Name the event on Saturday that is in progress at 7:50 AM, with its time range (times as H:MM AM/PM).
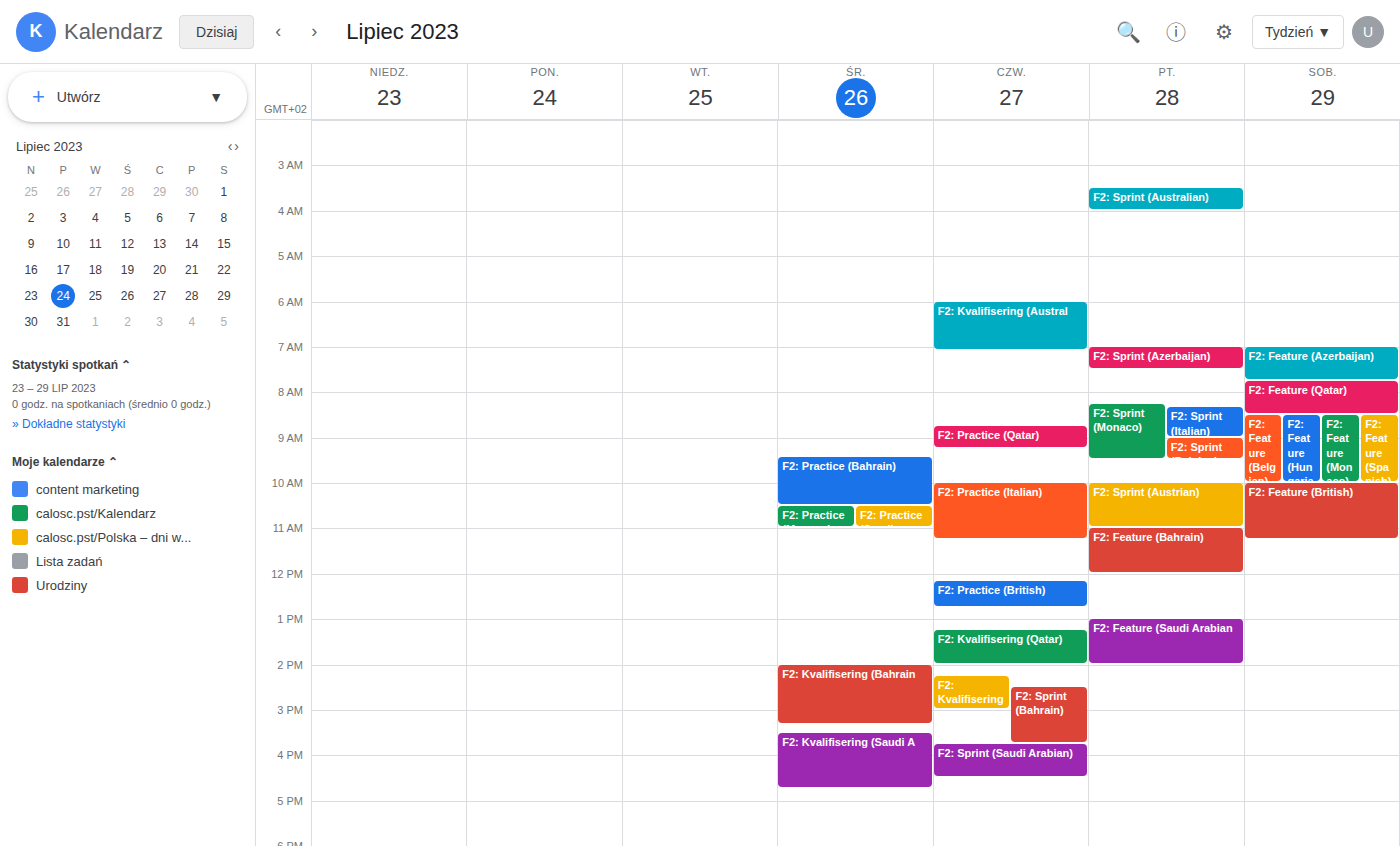
"F2: Feature (Qatar)", 7:45 AM to 8:30 AM